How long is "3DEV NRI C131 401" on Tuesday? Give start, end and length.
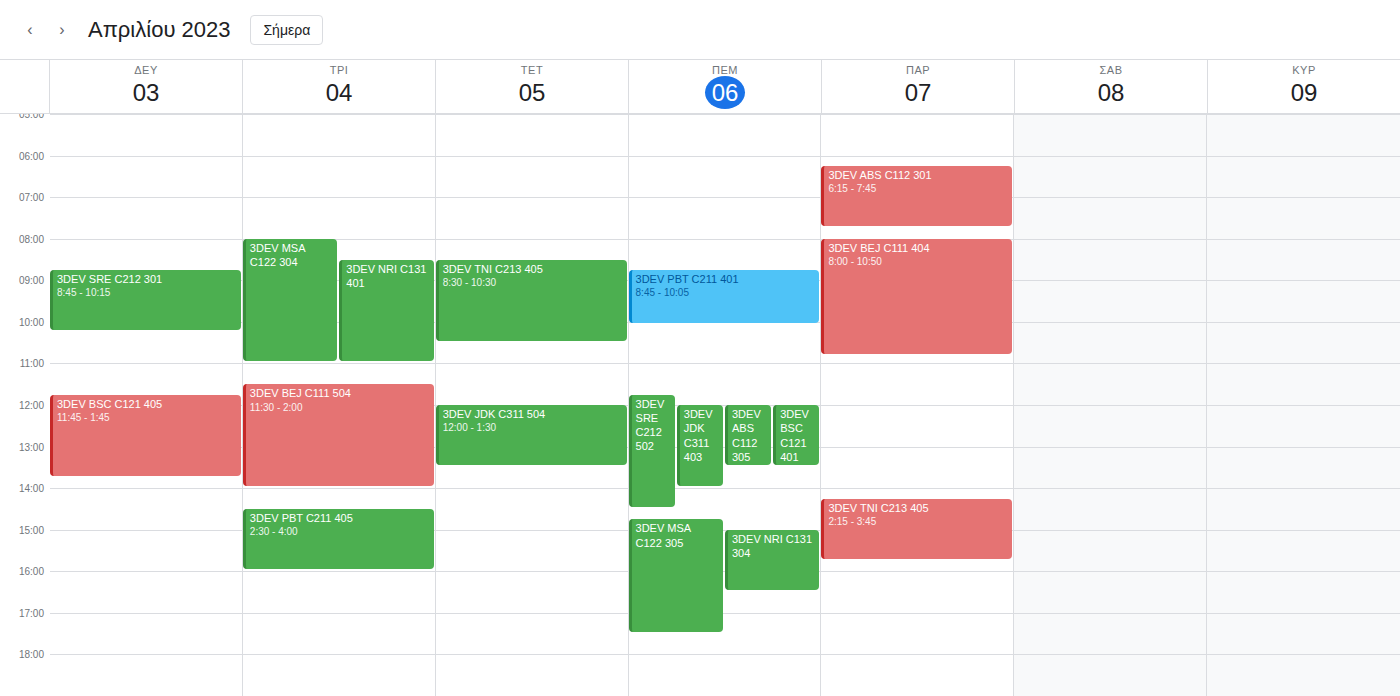
8:30 AM to 11:00 AM, 2 hours 30 minutes